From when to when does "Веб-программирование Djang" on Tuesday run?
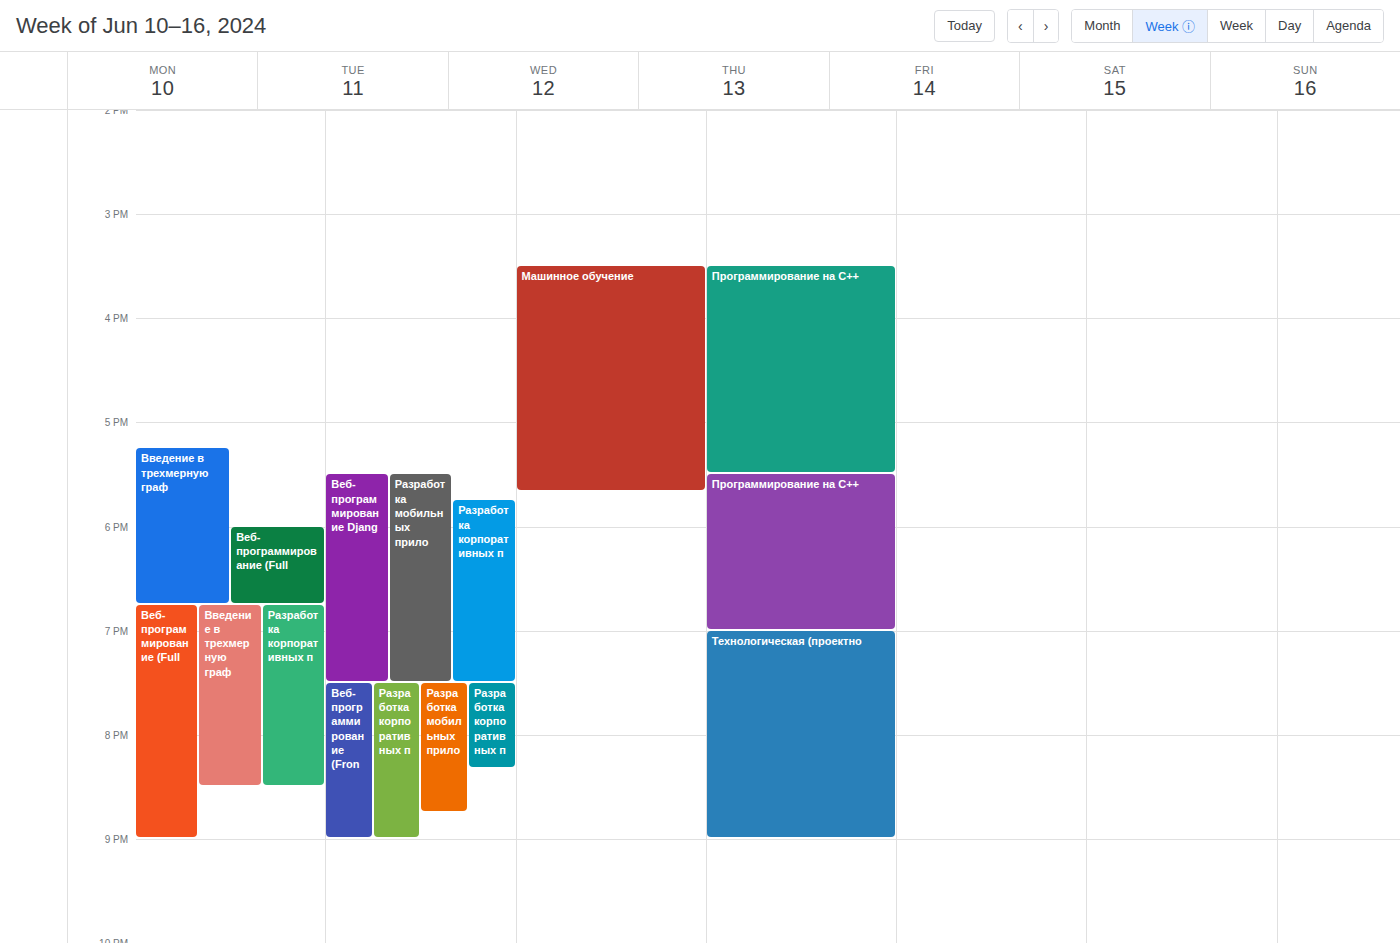
5:30 PM to 7:30 PM